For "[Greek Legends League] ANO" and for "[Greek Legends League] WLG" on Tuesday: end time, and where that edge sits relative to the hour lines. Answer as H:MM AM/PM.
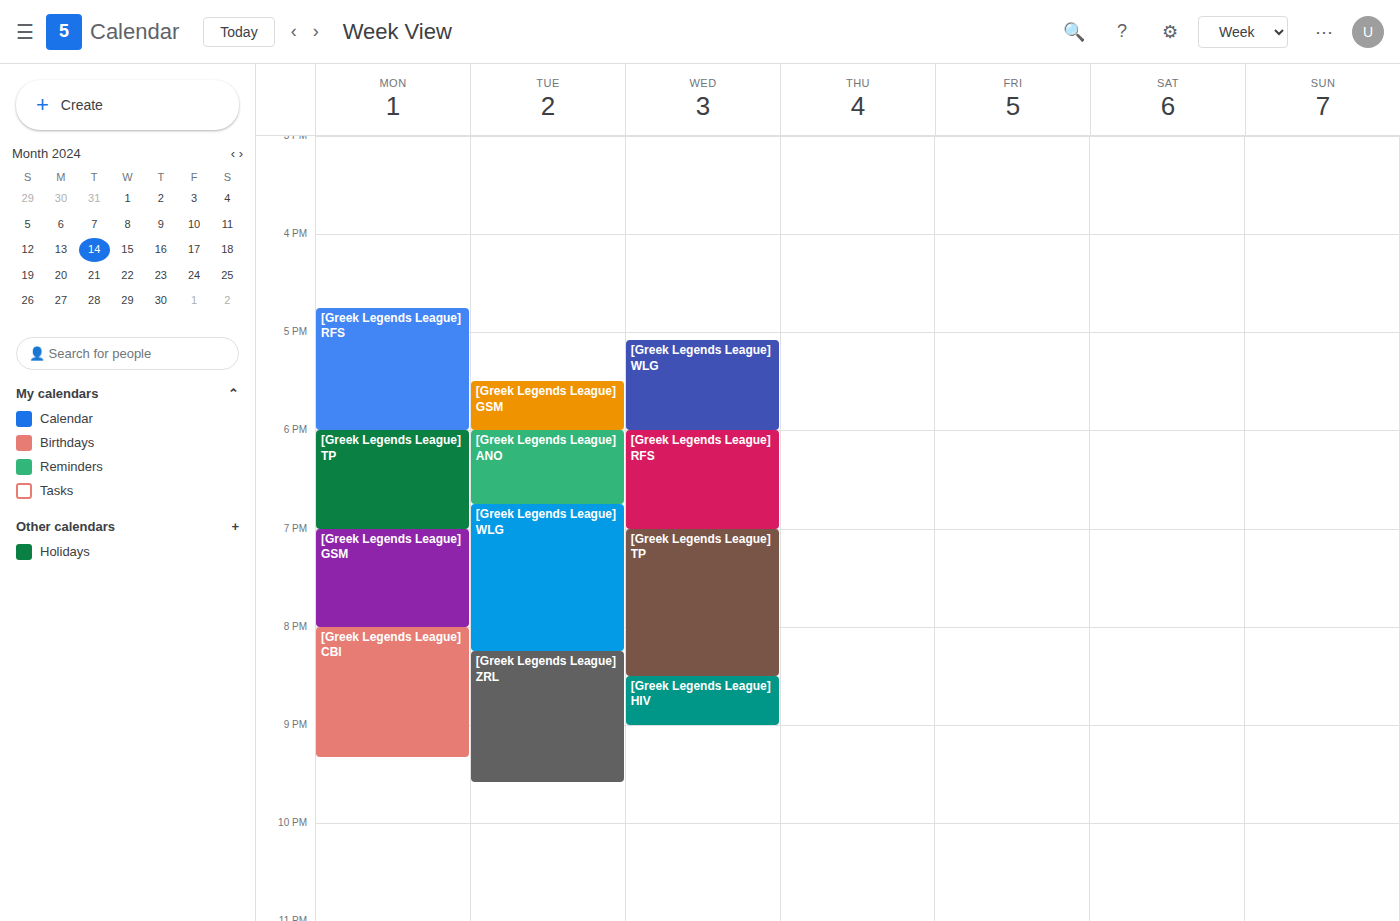
"[Greek Legends League] ANO": 6:45 PM, neither: three quarters of the way from the 6 PM line to the 7 PM line. "[Greek Legends League] WLG": 8:15 PM, neither: a quarter of the way from the 8 PM line to the 9 PM line.